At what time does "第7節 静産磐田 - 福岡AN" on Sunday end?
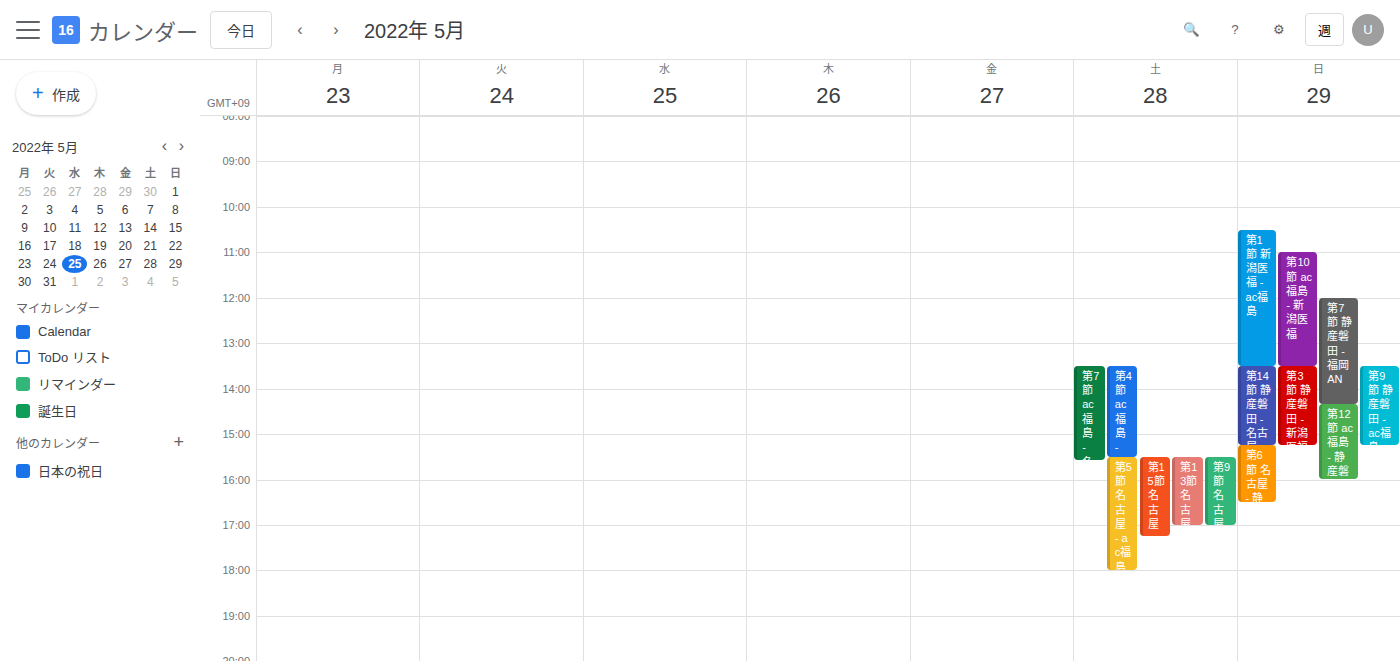
2:20 PM